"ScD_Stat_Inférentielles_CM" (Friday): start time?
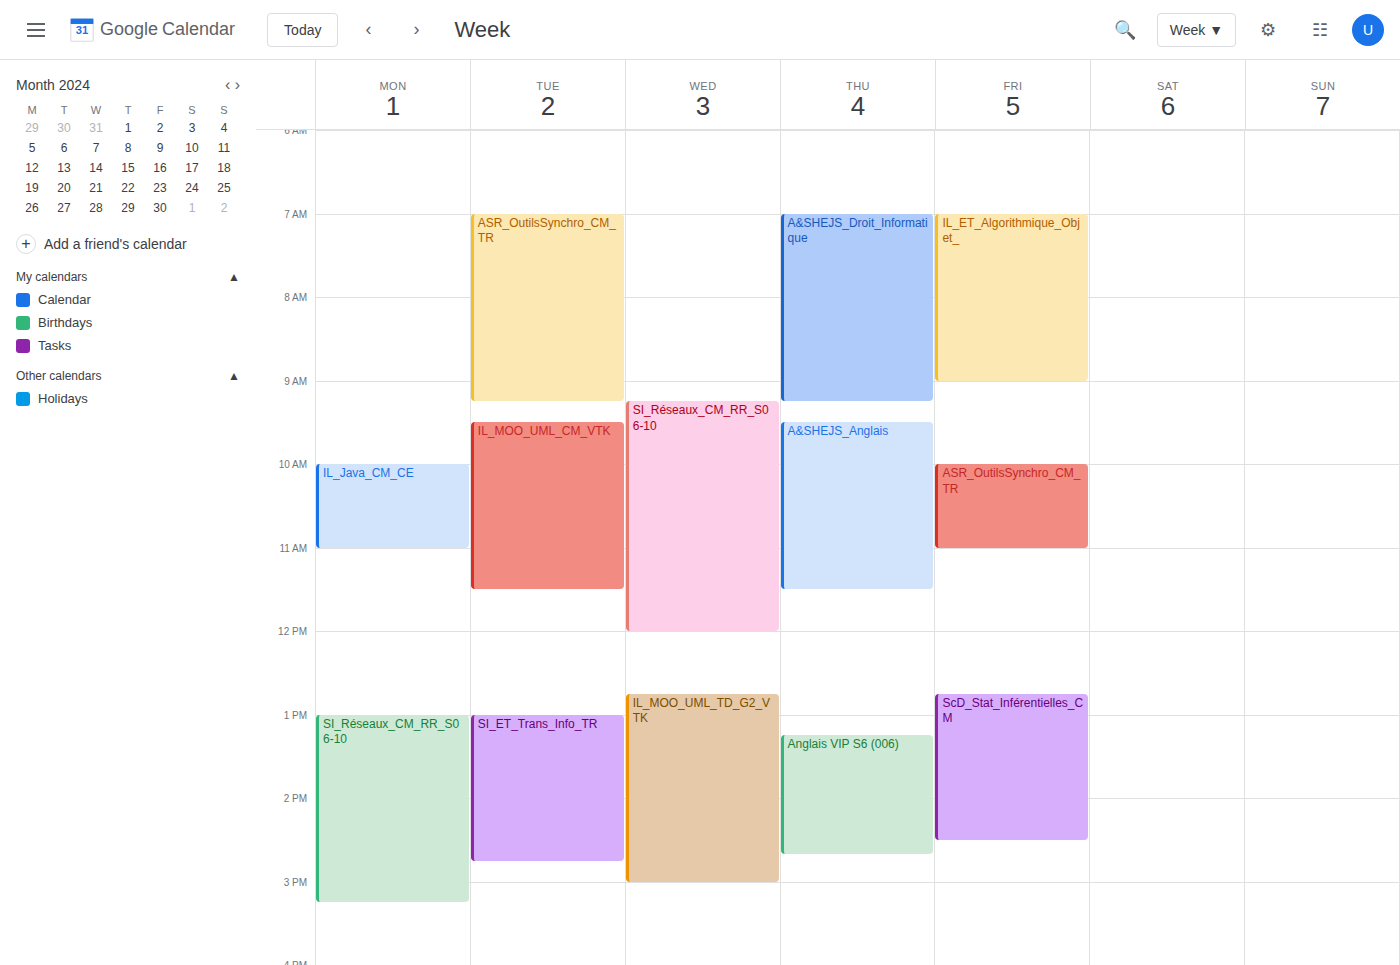
12:45 PM